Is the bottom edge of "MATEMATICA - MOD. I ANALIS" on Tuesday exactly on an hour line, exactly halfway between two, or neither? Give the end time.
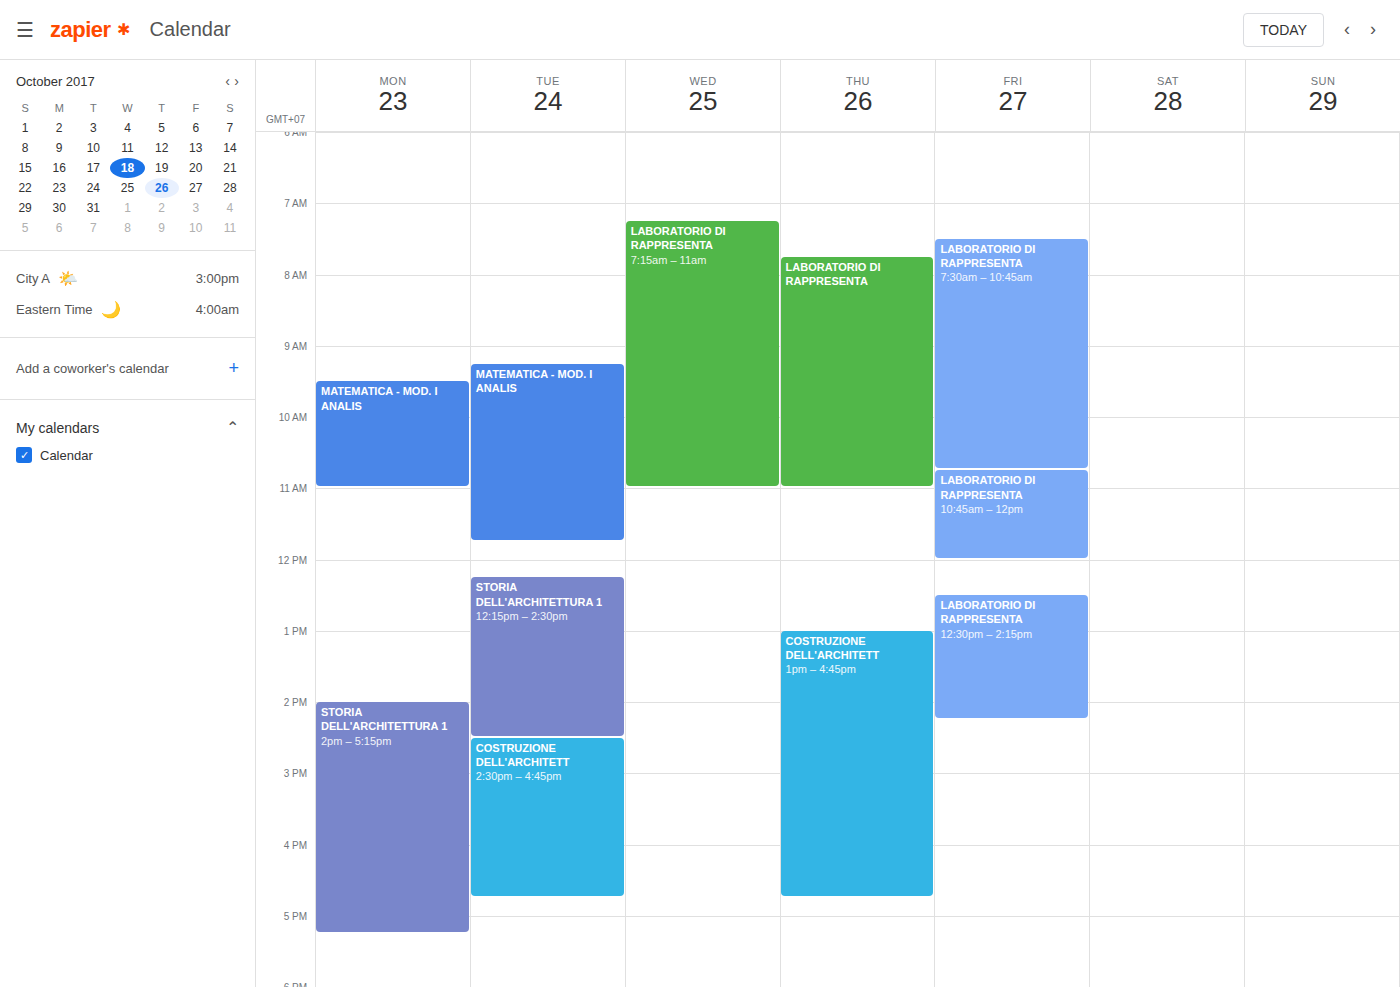
11:45 AM -- neither: three quarters of the way from the 11 AM line to the 12 PM line.